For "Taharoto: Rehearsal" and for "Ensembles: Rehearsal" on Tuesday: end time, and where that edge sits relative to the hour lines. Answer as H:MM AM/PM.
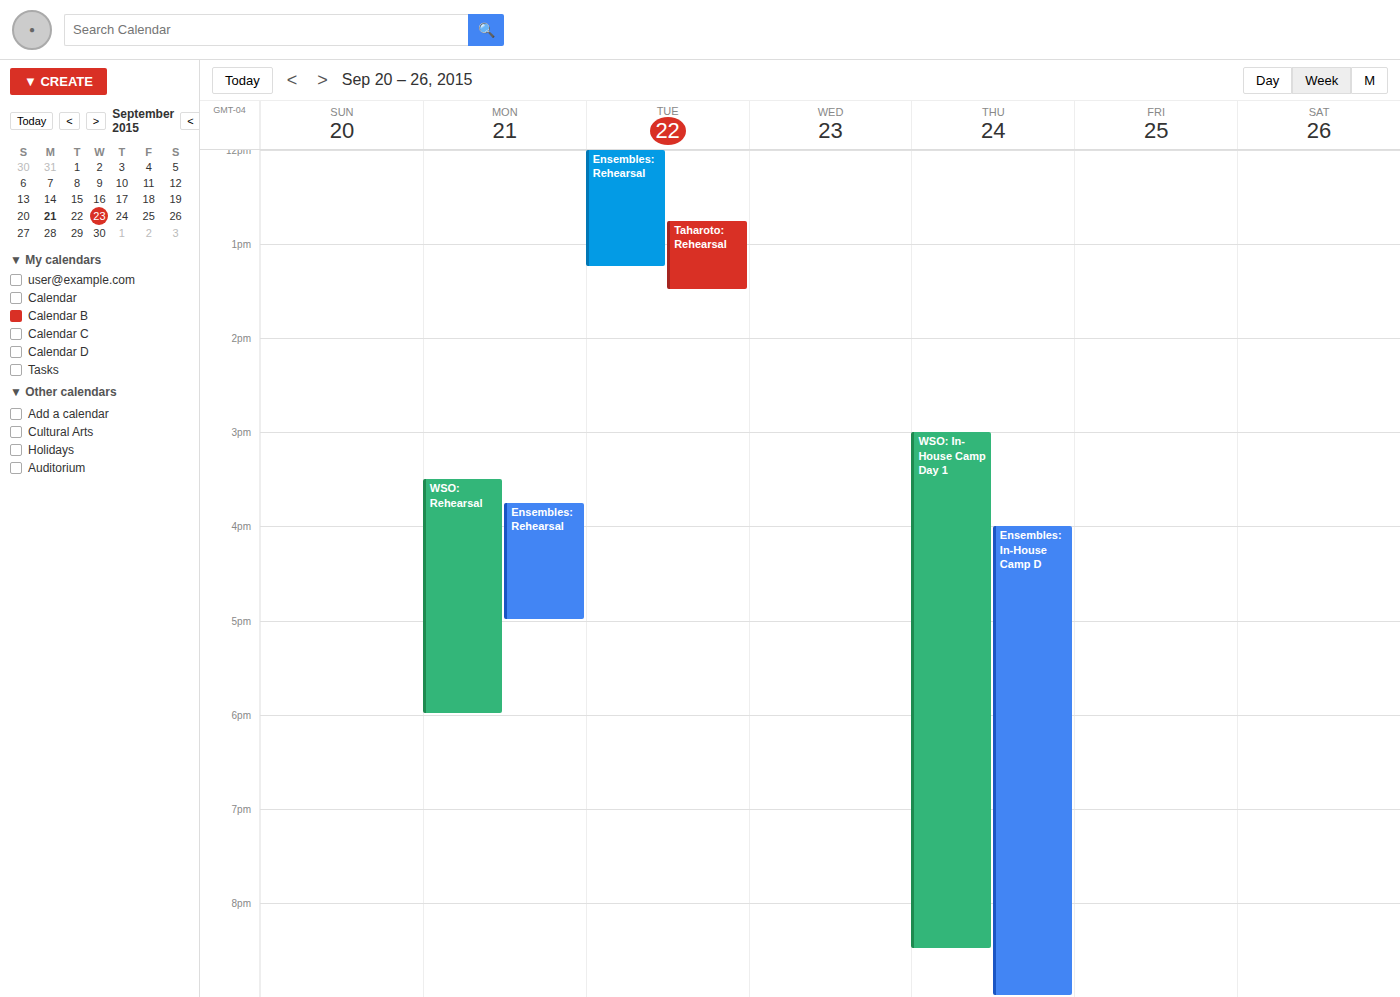
"Taharoto: Rehearsal": 1:30 PM, halfway between the 1 PM and 2 PM lines. "Ensembles: Rehearsal": 1:15 PM, neither: a quarter of the way from the 1 PM line to the 2 PM line.